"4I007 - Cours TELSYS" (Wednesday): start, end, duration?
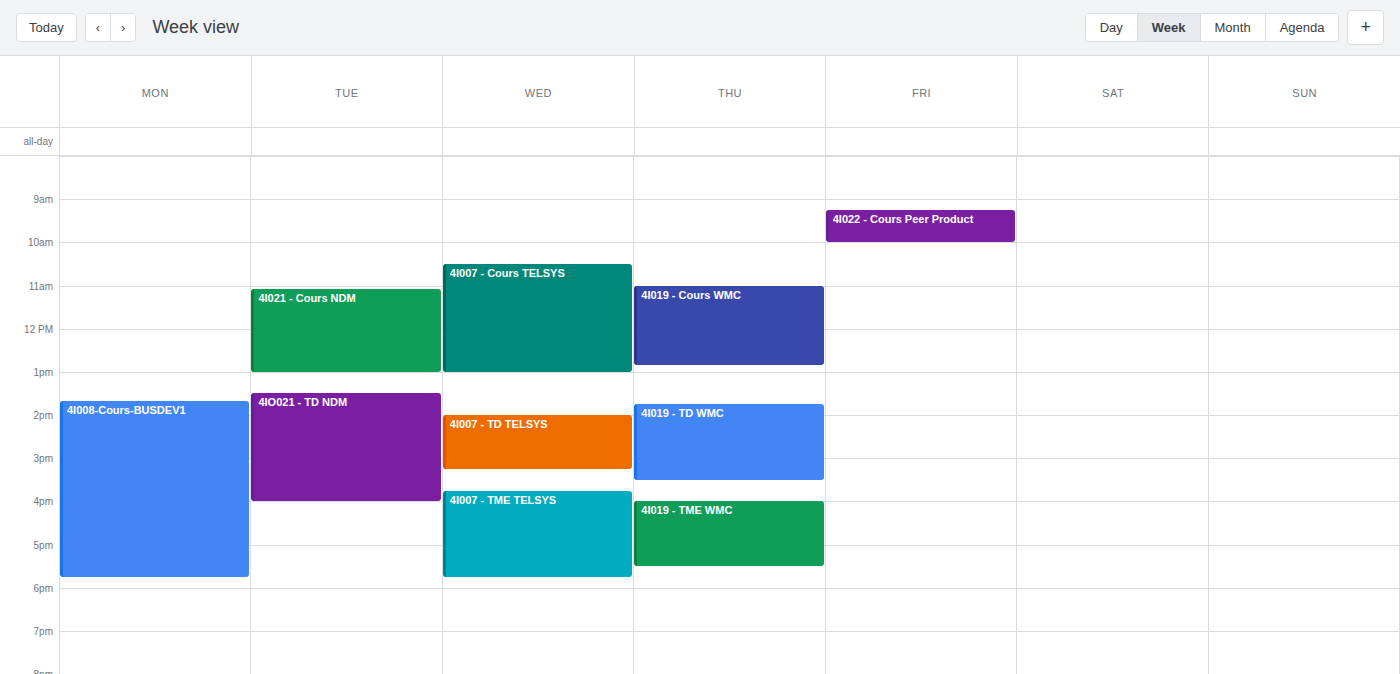
10:30 AM to 1:00 PM, 2 hours 30 minutes